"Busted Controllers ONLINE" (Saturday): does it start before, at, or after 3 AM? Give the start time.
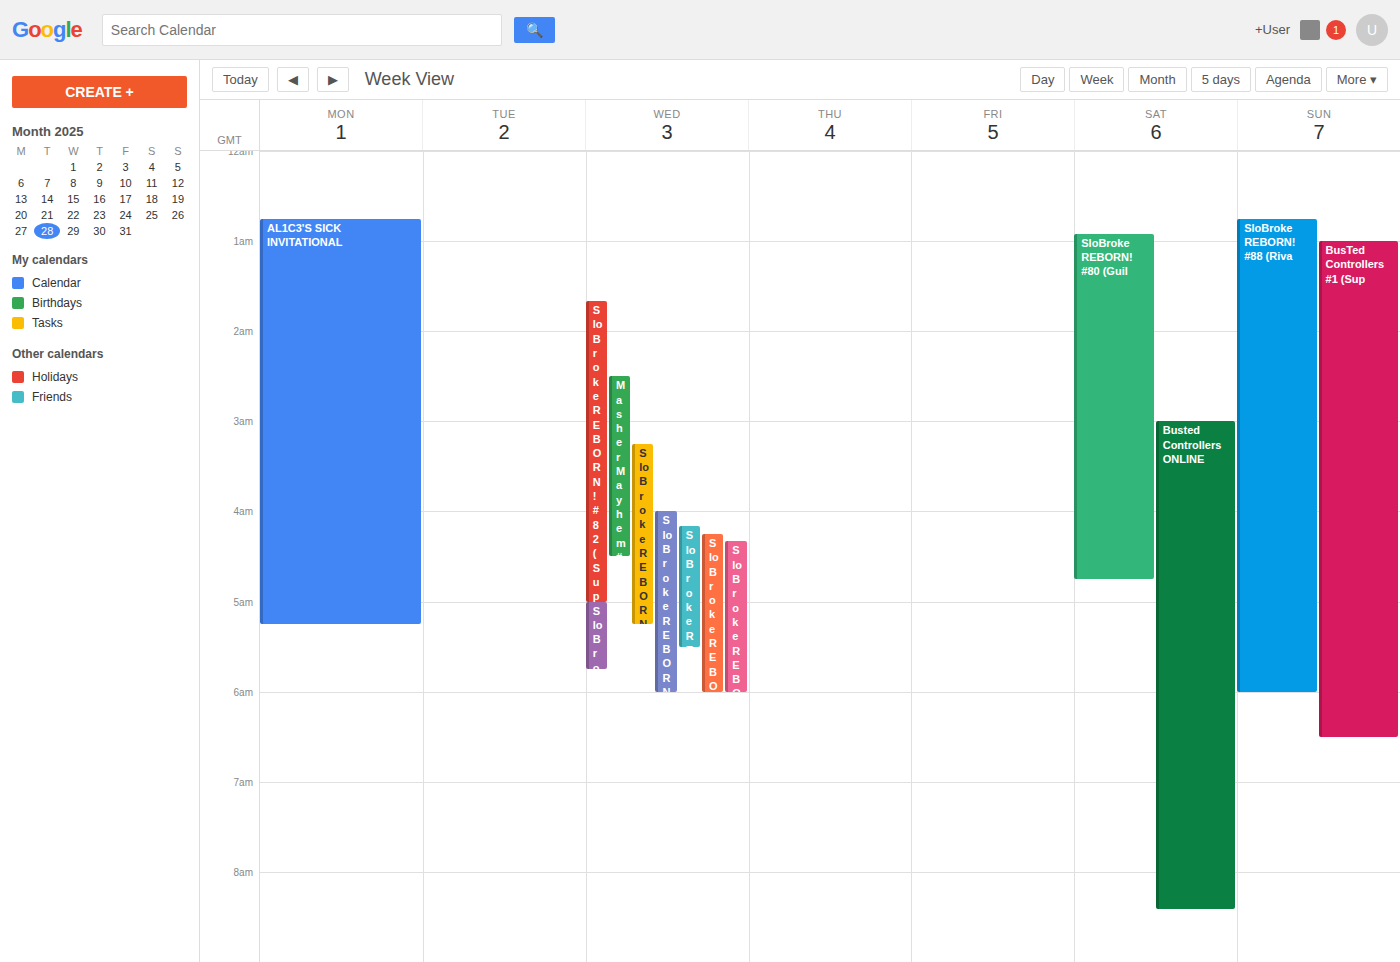
3:00 AM -- exactly at 3 AM, on the 3 AM line.